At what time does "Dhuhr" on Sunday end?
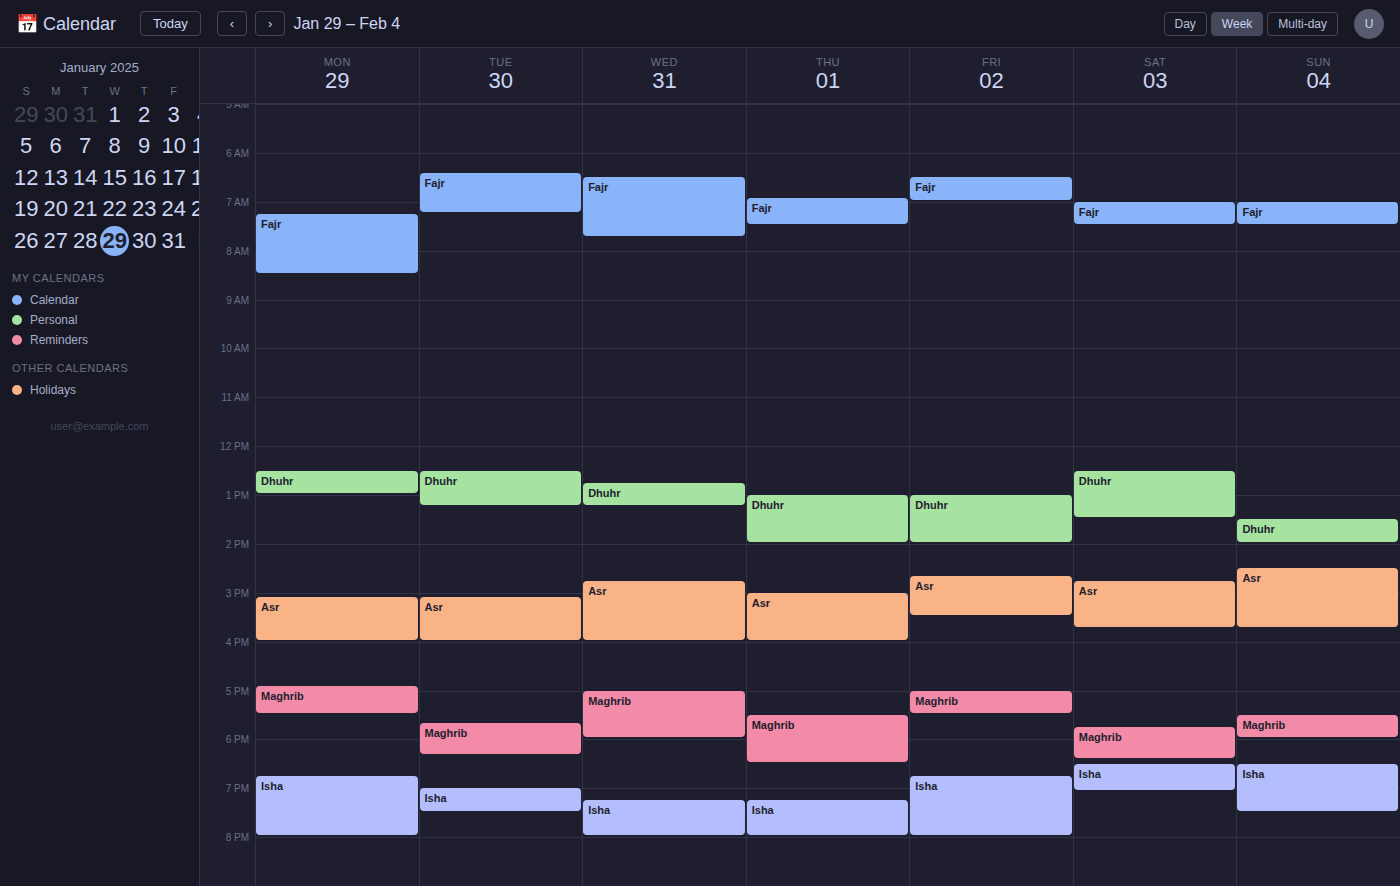
2:00 PM